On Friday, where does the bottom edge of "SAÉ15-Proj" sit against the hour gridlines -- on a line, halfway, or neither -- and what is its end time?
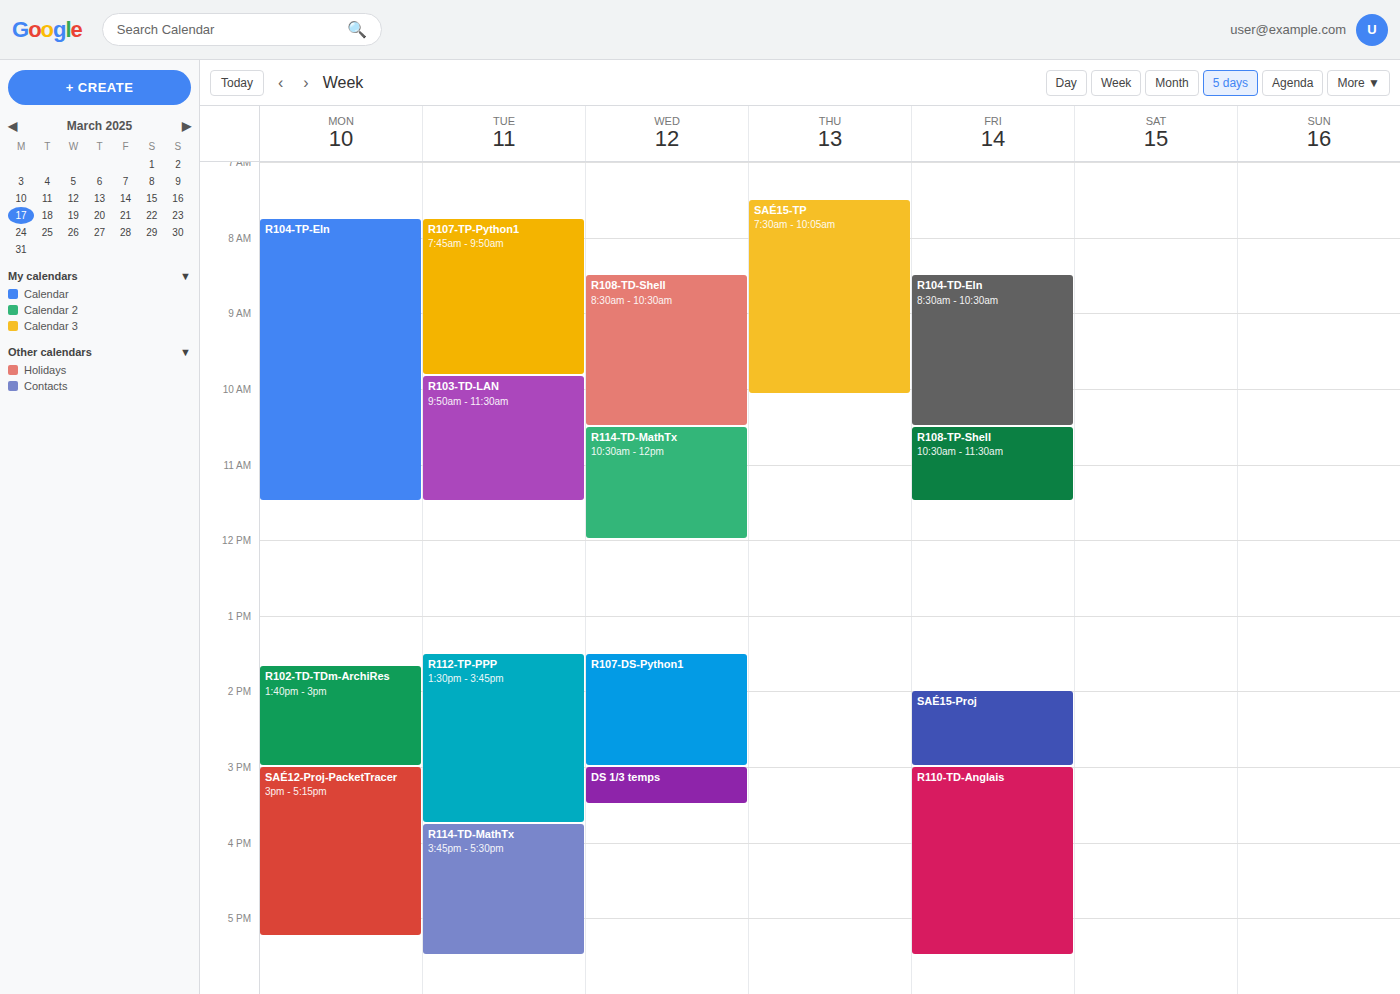
3:00 PM -- exactly on the 3 PM line.